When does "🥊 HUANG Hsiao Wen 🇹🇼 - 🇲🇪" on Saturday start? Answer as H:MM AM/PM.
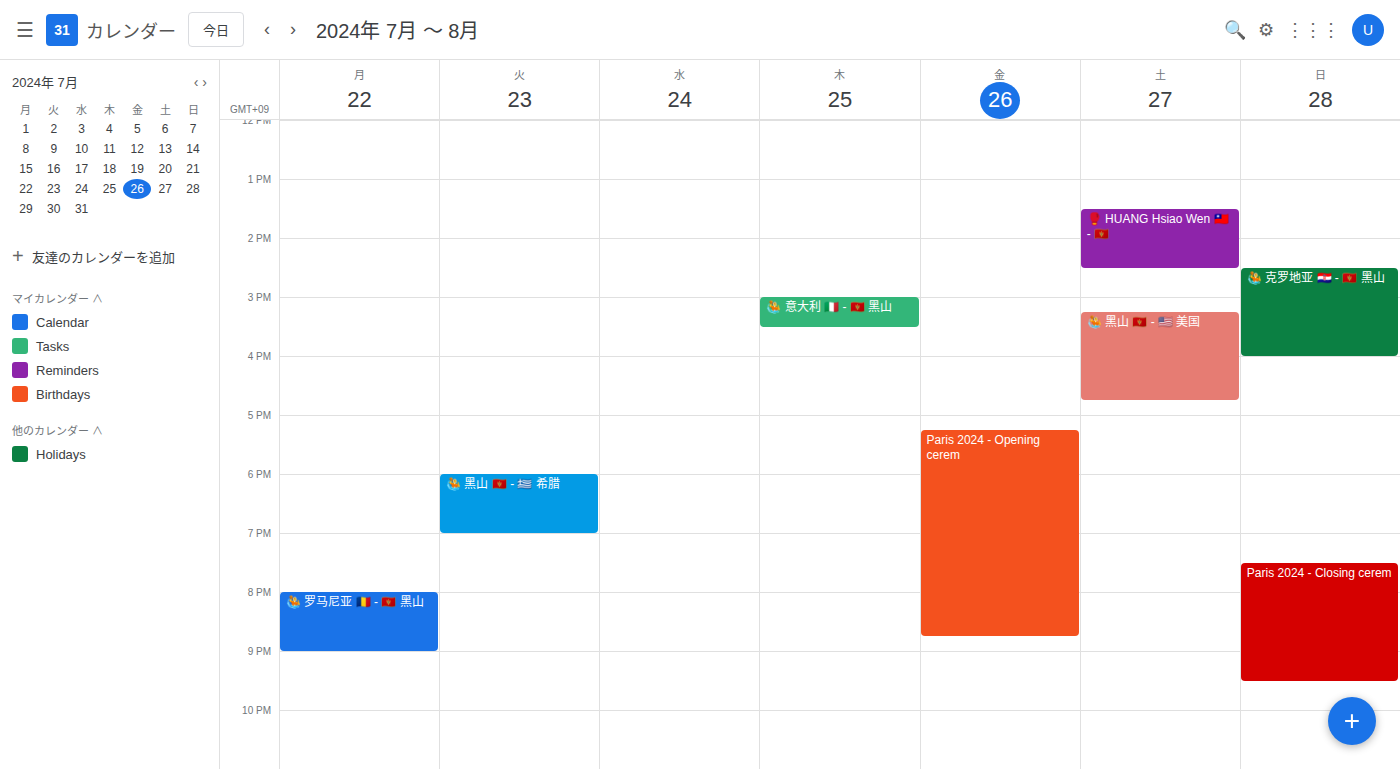
1:30 PM